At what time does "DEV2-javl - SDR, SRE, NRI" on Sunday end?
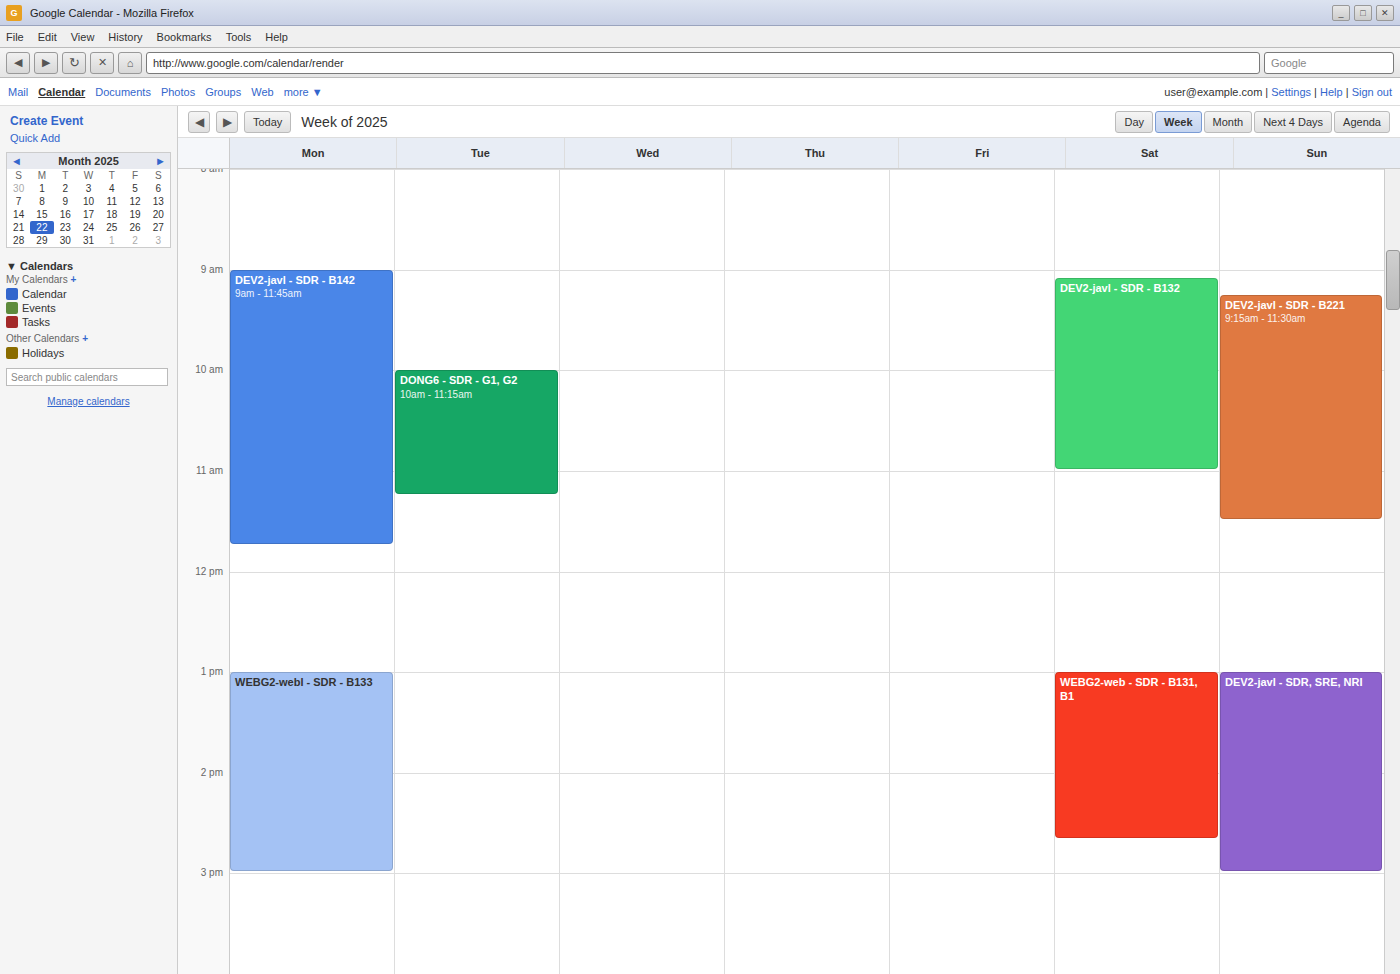
15:00